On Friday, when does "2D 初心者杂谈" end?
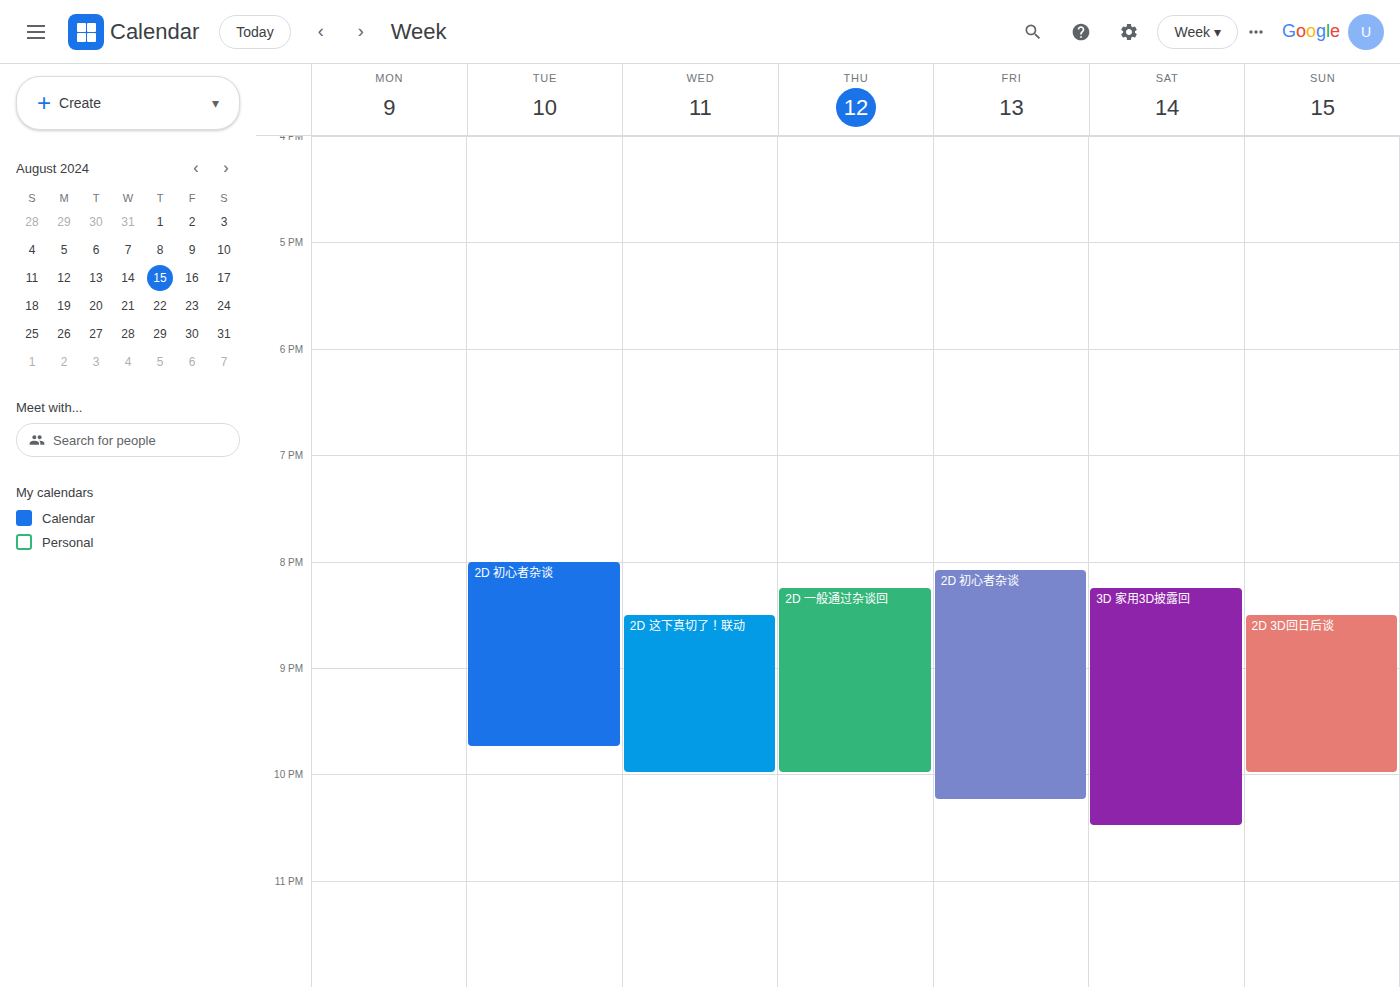
10:15 PM